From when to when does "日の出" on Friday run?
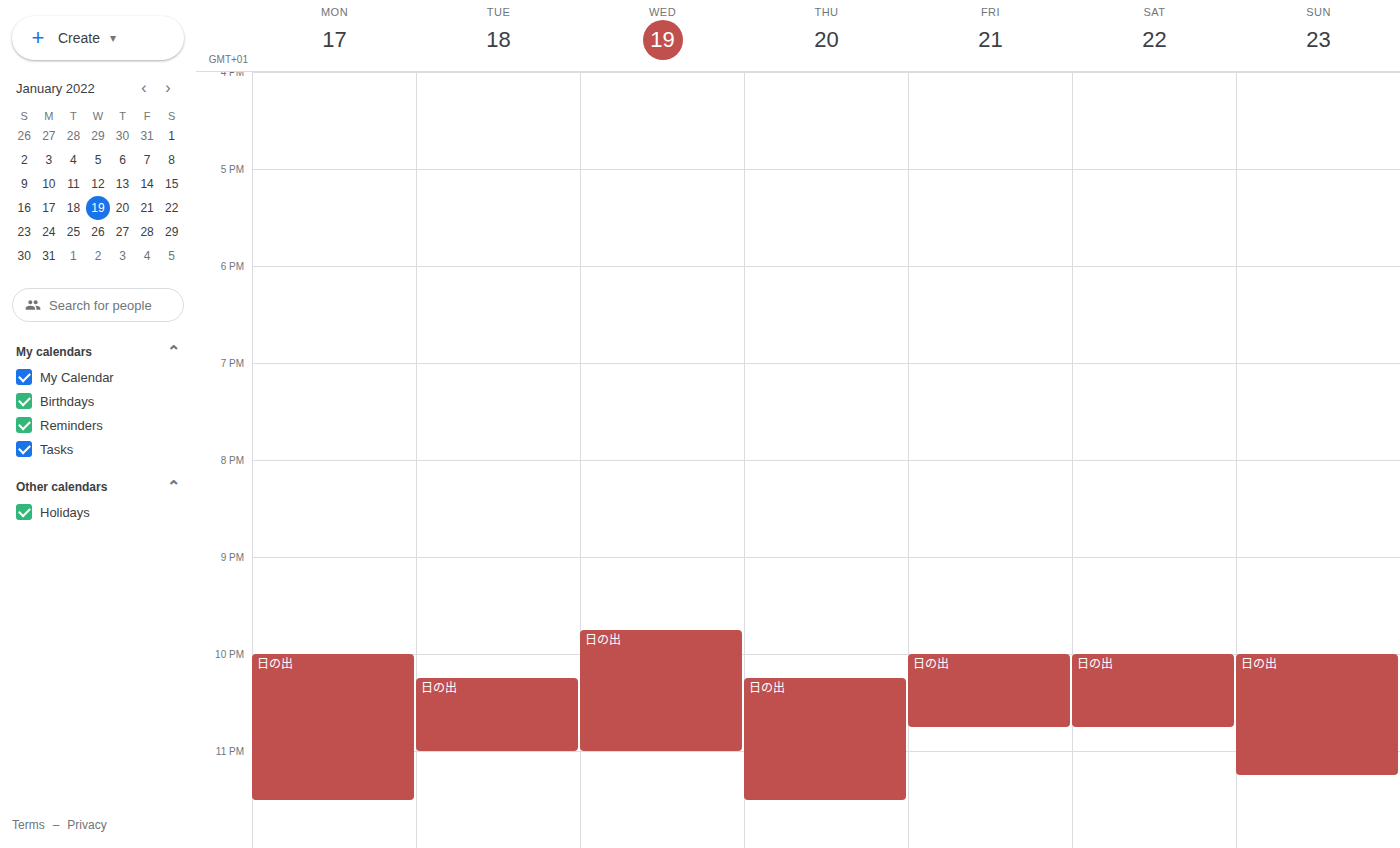
10:00 PM to 10:45 PM